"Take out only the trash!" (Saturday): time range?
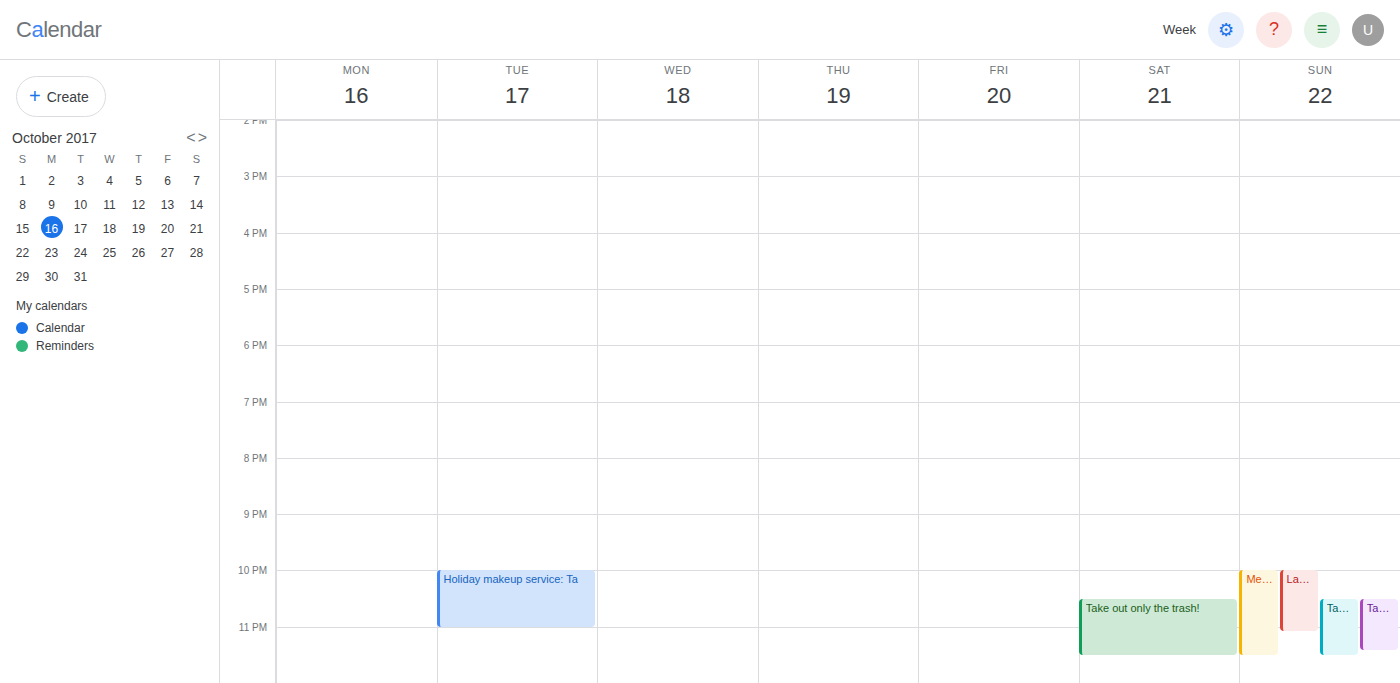
10:30 PM to 11:30 PM